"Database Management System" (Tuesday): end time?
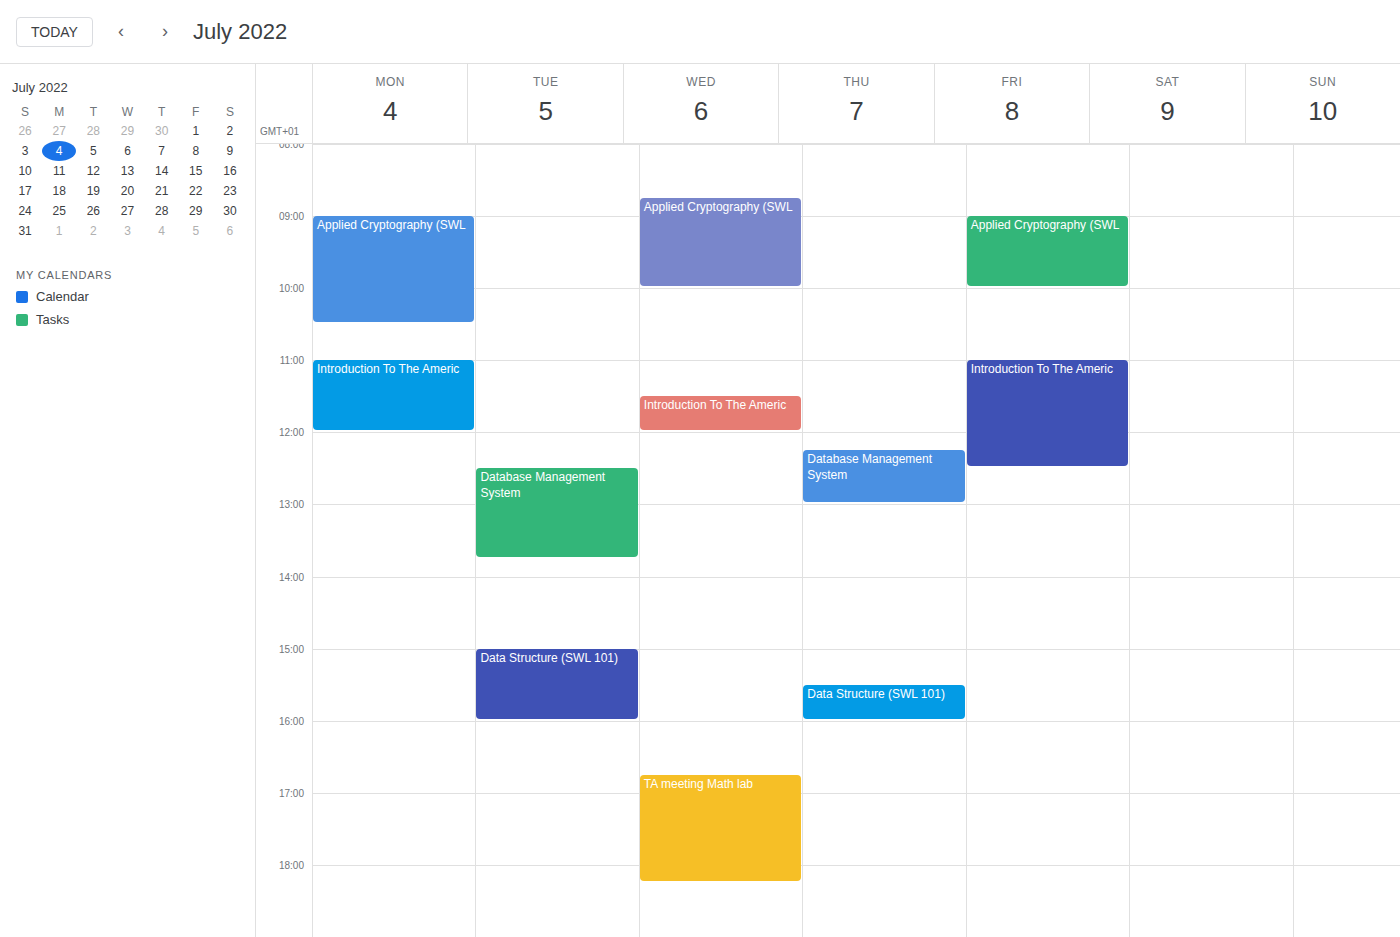
1:45 PM